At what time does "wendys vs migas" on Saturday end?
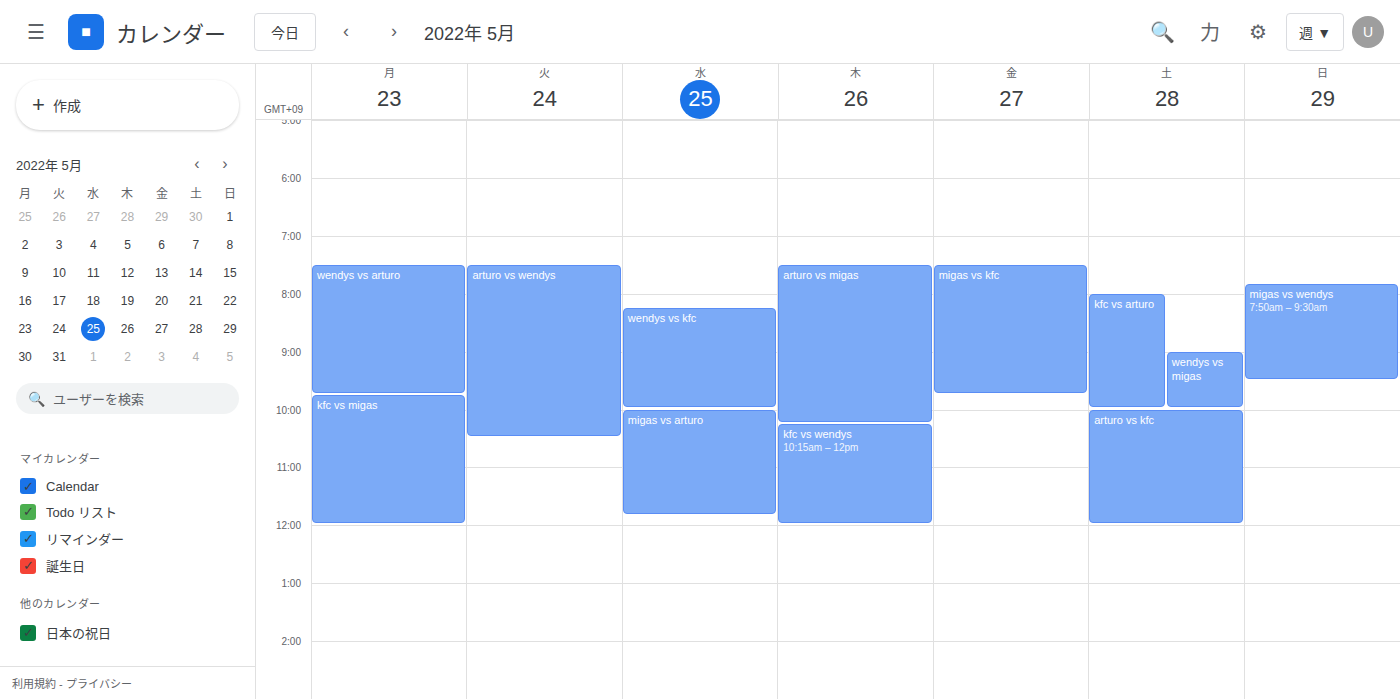
10:00 AM